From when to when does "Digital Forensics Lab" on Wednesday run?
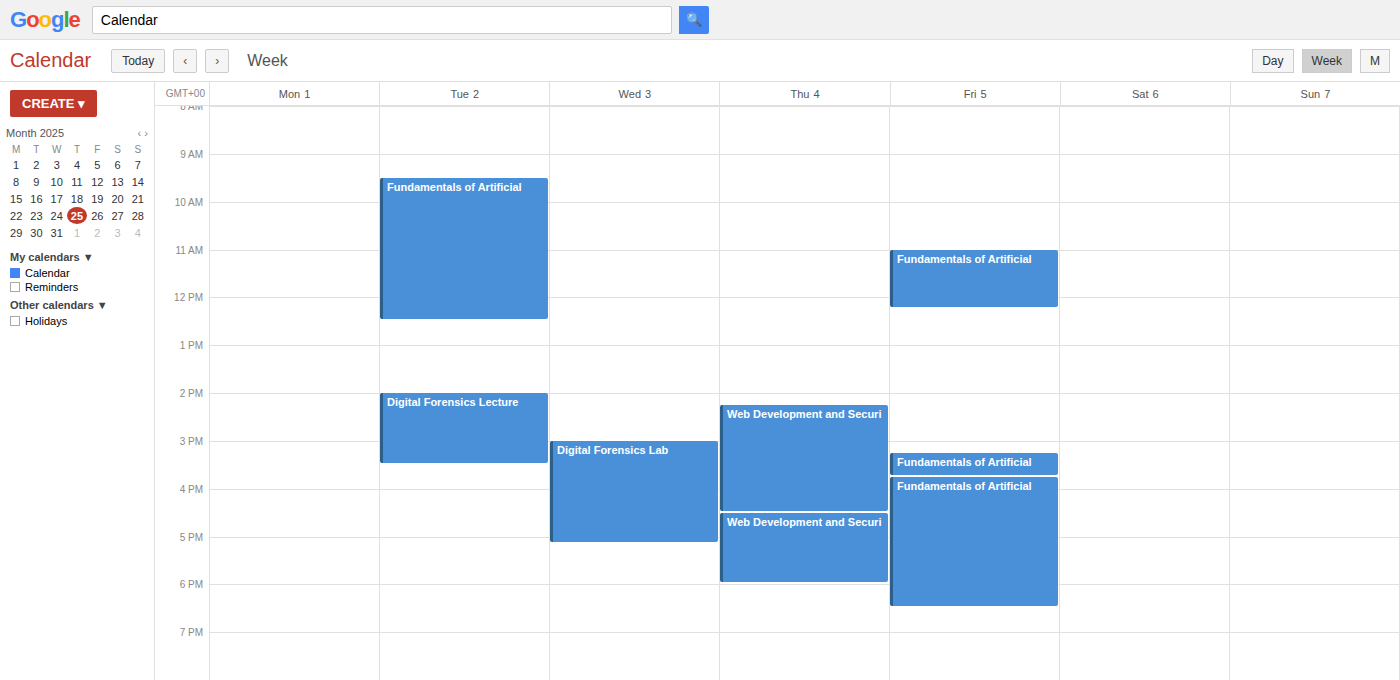
3:00 PM to 5:10 PM